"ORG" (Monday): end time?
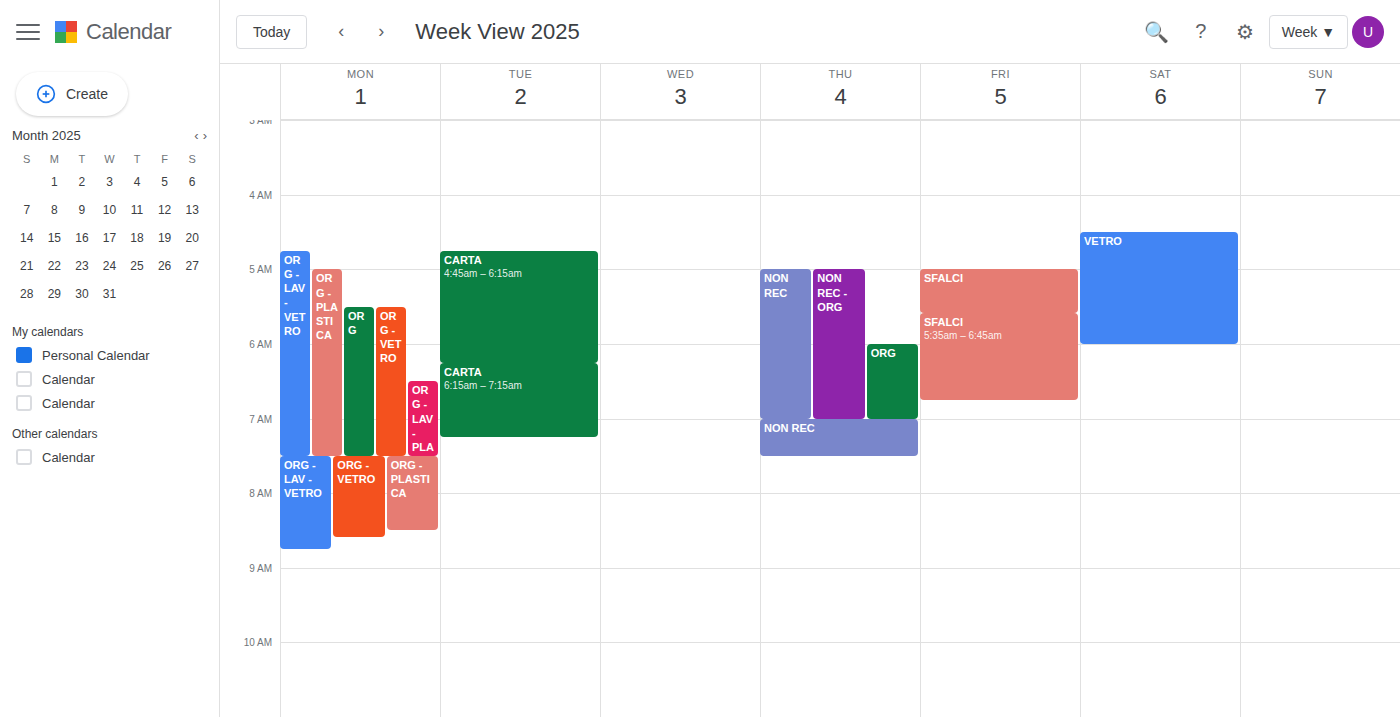
7:30 AM